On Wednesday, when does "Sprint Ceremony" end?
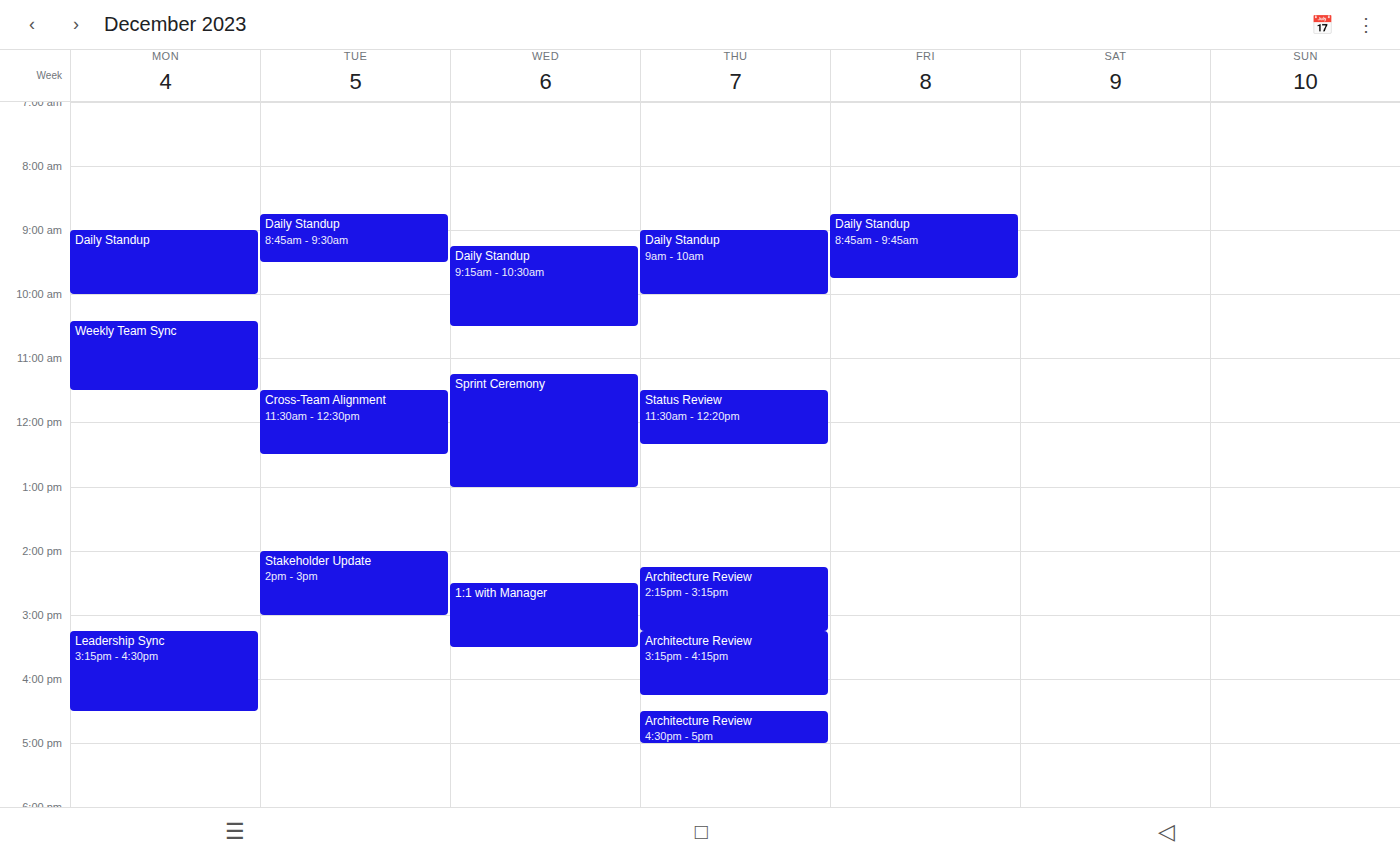
1:00 PM